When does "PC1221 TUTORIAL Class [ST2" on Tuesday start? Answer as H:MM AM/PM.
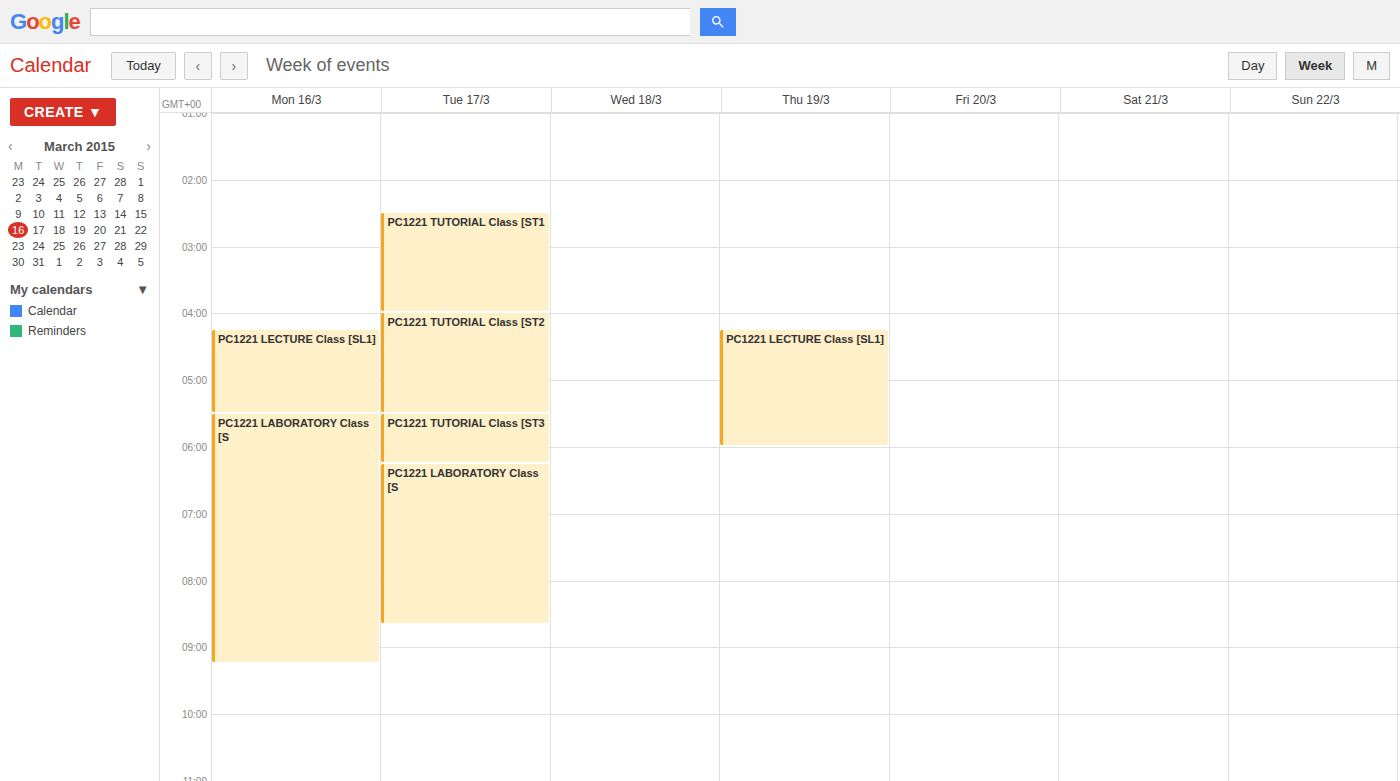
4:00 AM